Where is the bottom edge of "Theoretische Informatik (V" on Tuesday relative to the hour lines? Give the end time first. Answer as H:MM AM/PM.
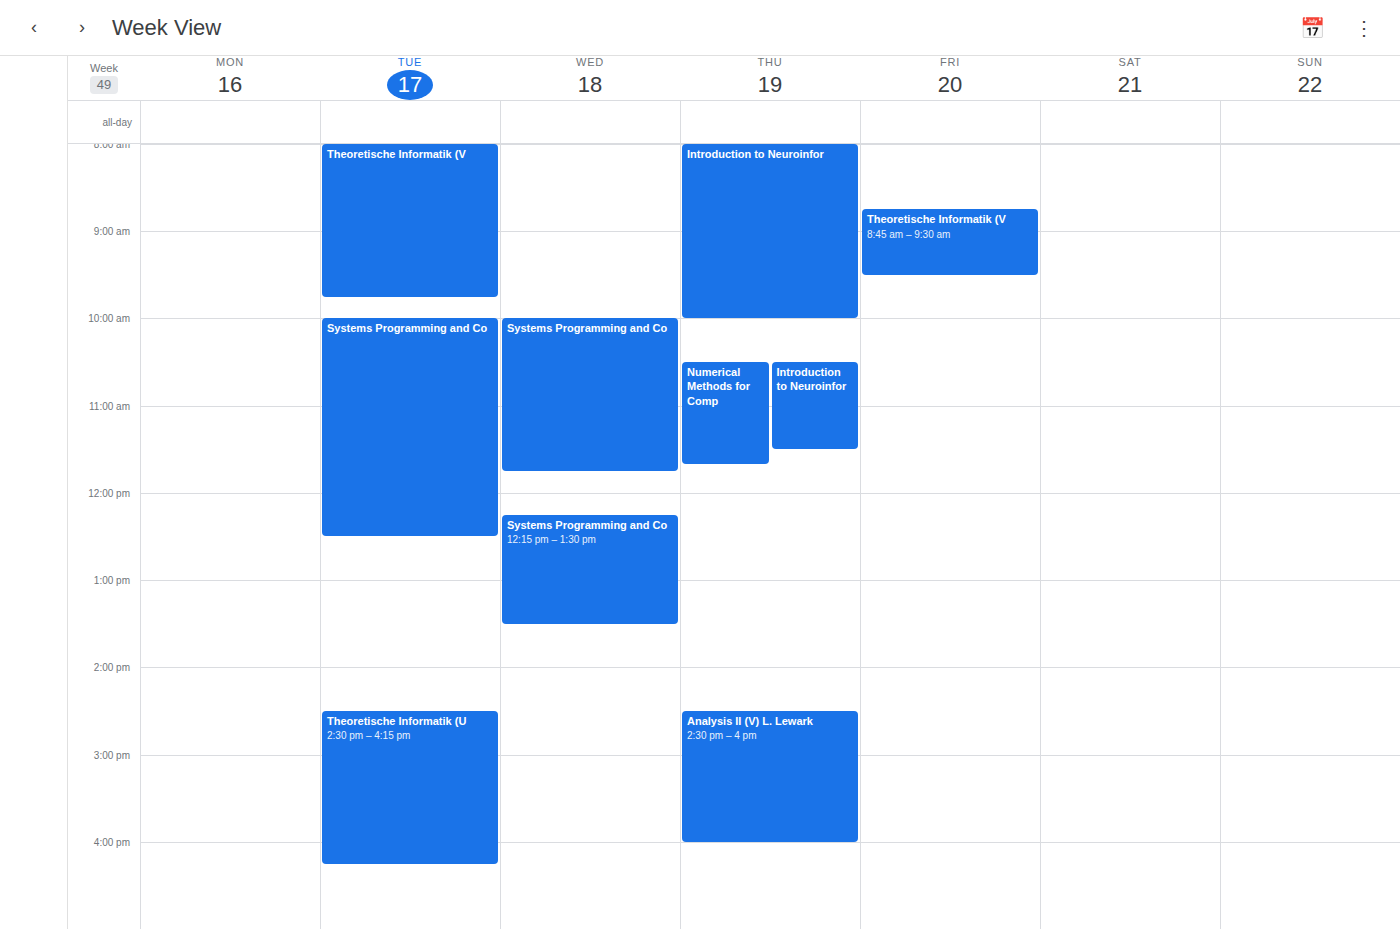
9:45 AM -- neither: three quarters of the way from the 9 AM line to the 10 AM line.